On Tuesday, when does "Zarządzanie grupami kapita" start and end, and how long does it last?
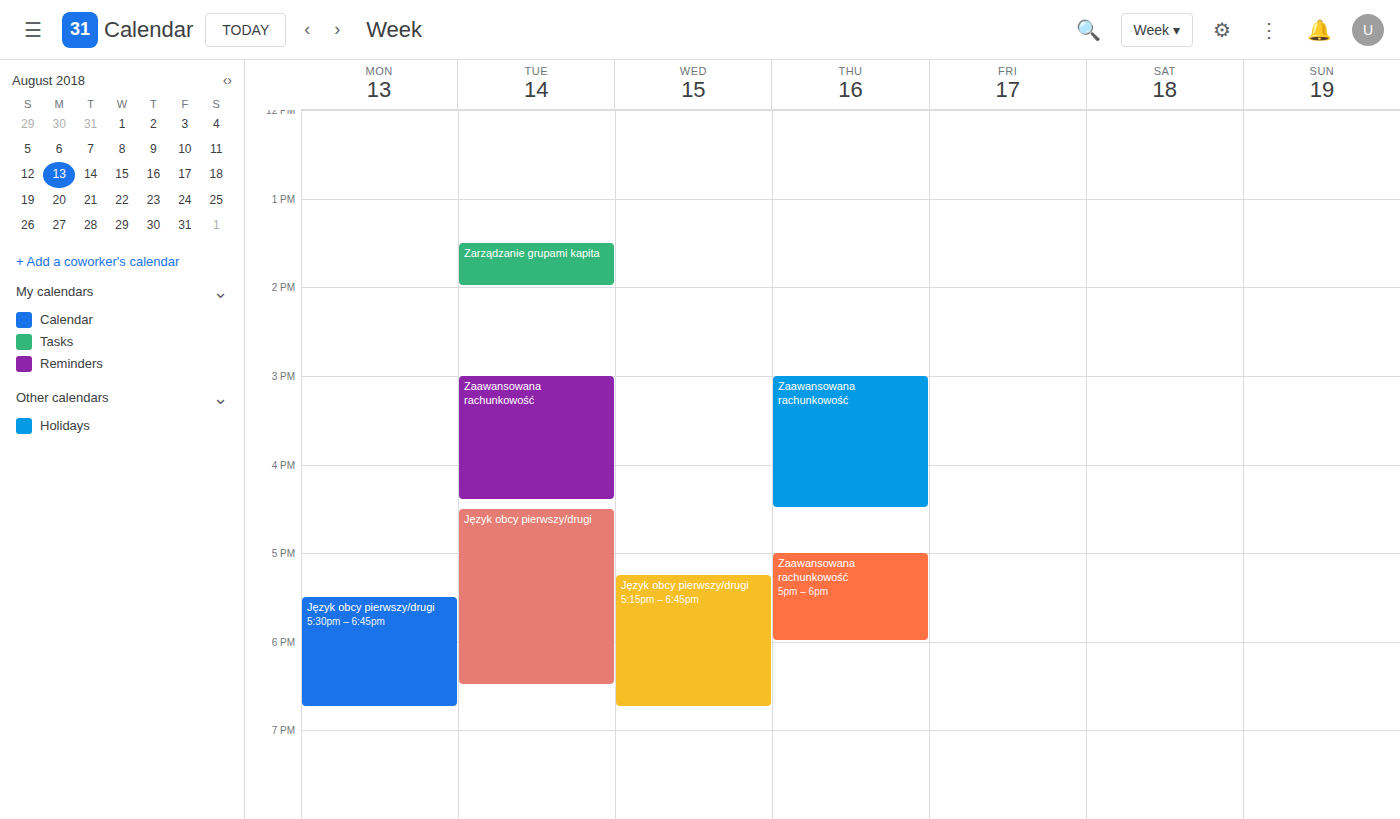
1:30 PM to 2:00 PM, 30 minutes